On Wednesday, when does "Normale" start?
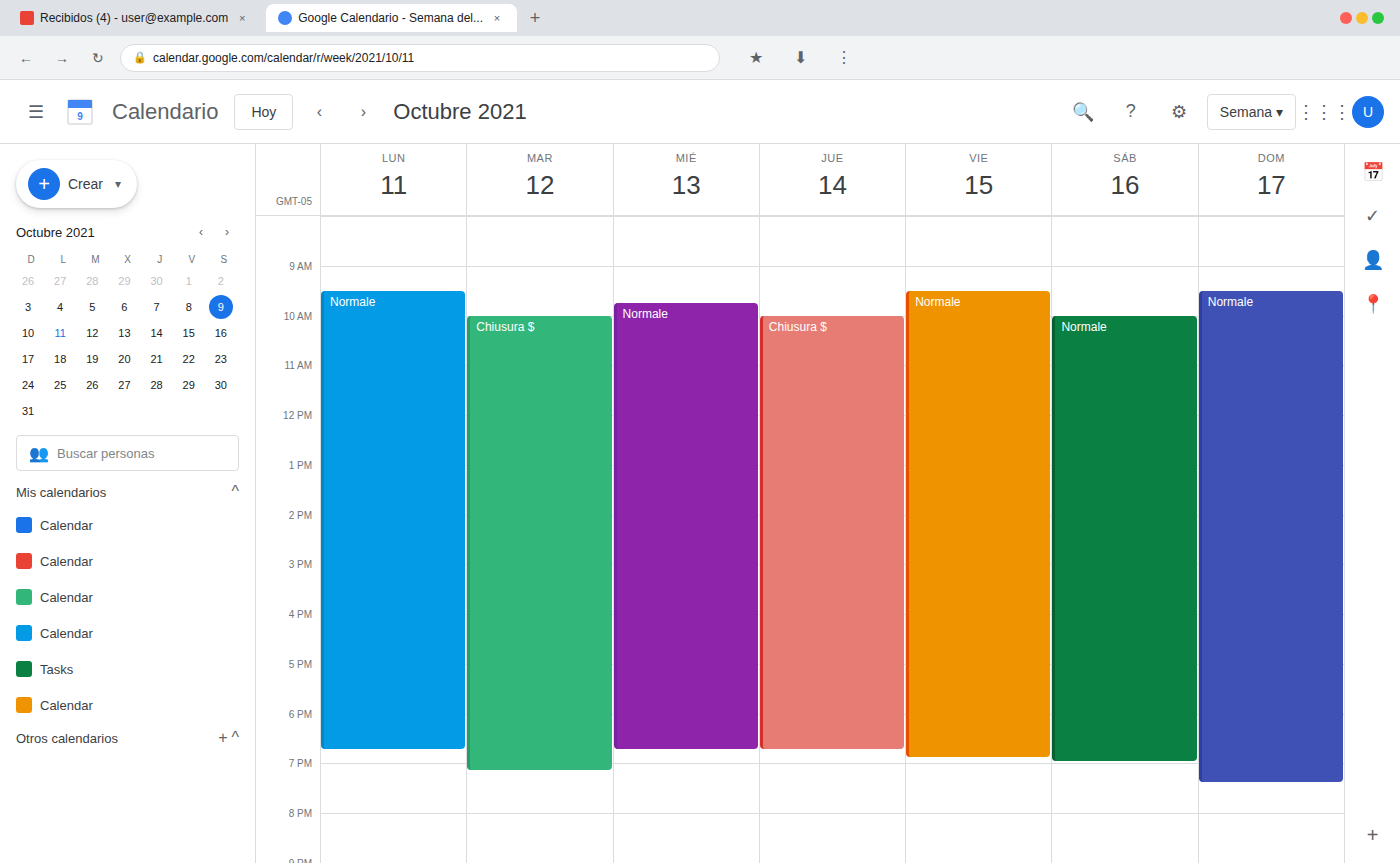
9:45 AM